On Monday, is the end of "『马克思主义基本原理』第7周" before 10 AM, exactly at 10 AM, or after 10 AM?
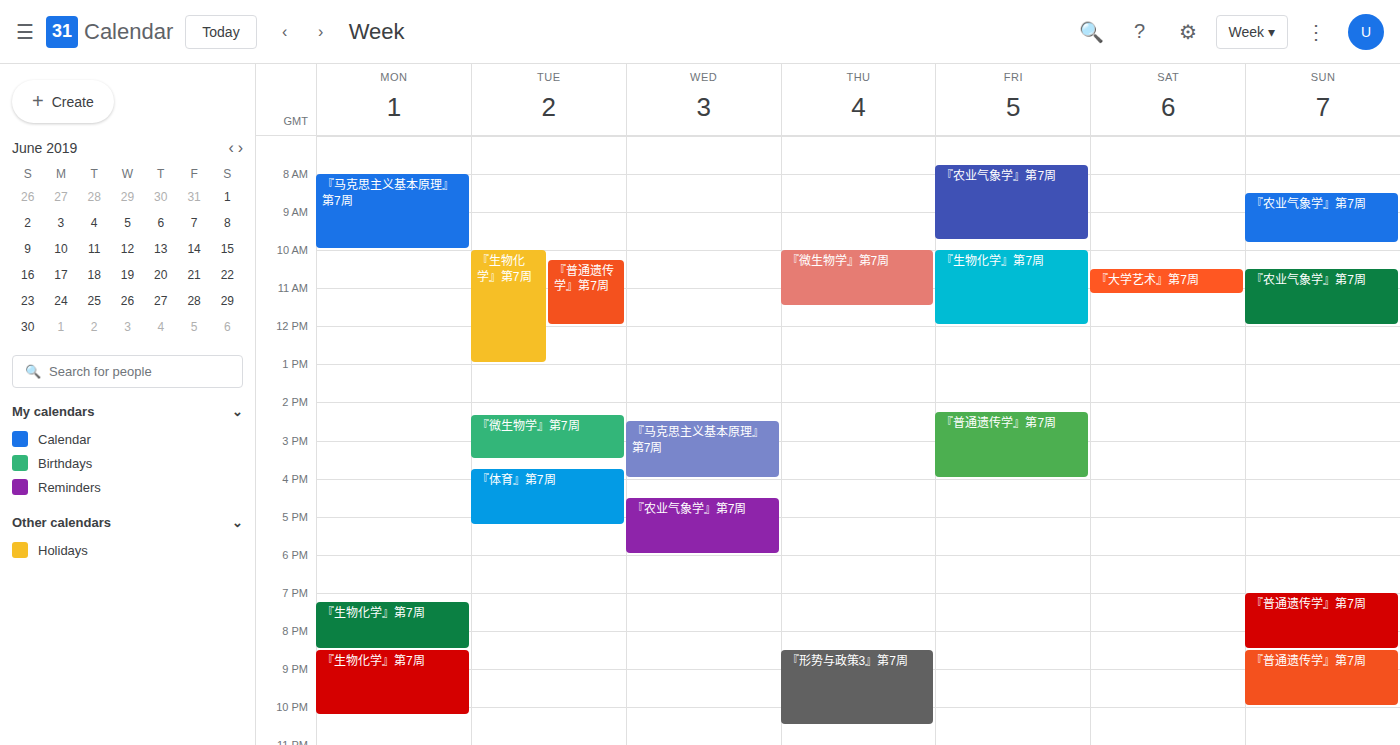
10:00 AM -- exactly at 10 AM, on the 10 AM line.